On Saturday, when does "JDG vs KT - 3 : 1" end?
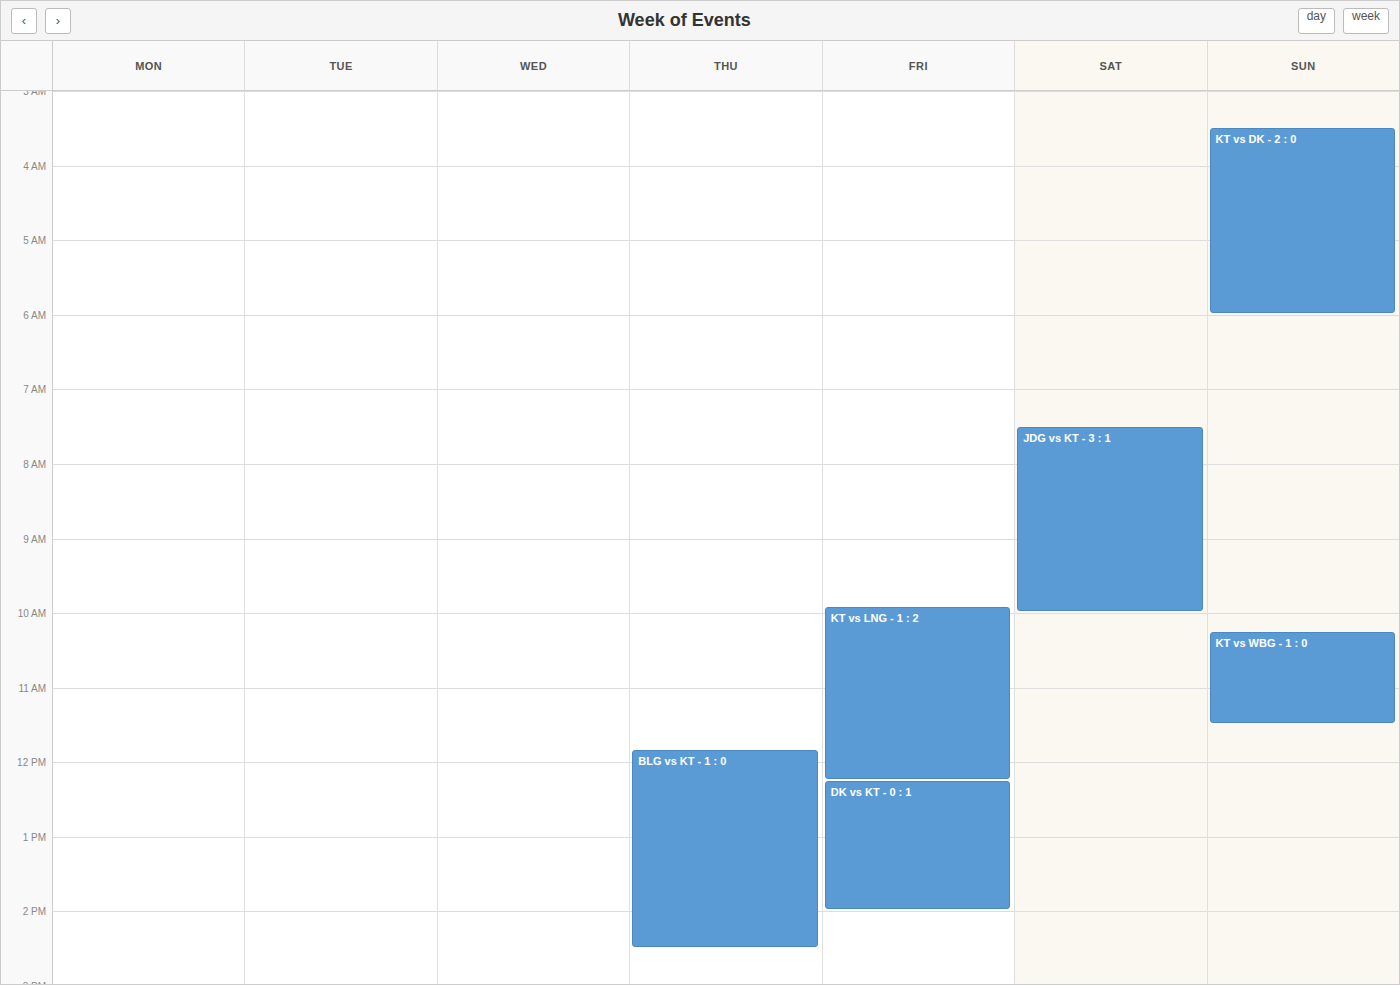
10:00 AM